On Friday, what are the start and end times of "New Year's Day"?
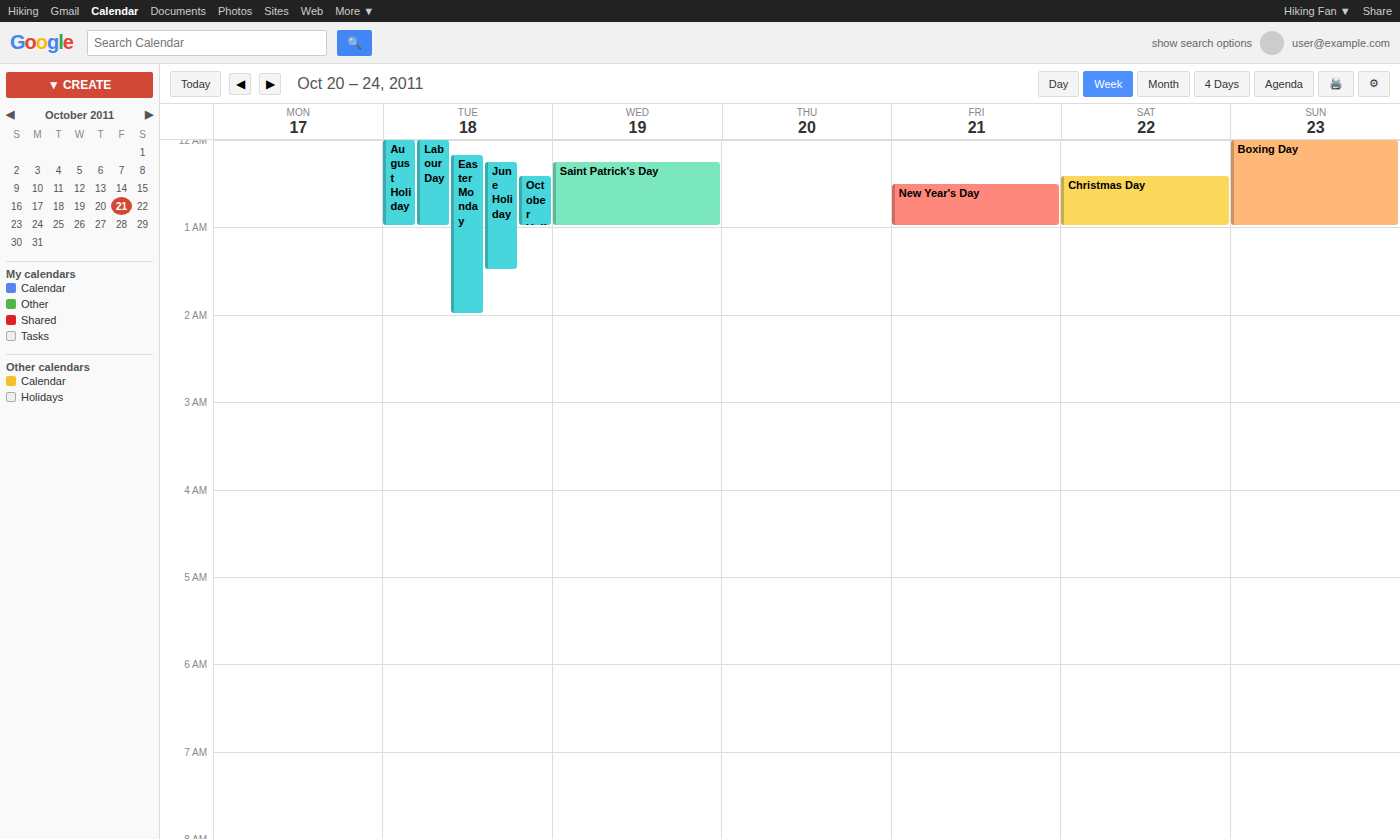
12:30 AM to 1:00 AM